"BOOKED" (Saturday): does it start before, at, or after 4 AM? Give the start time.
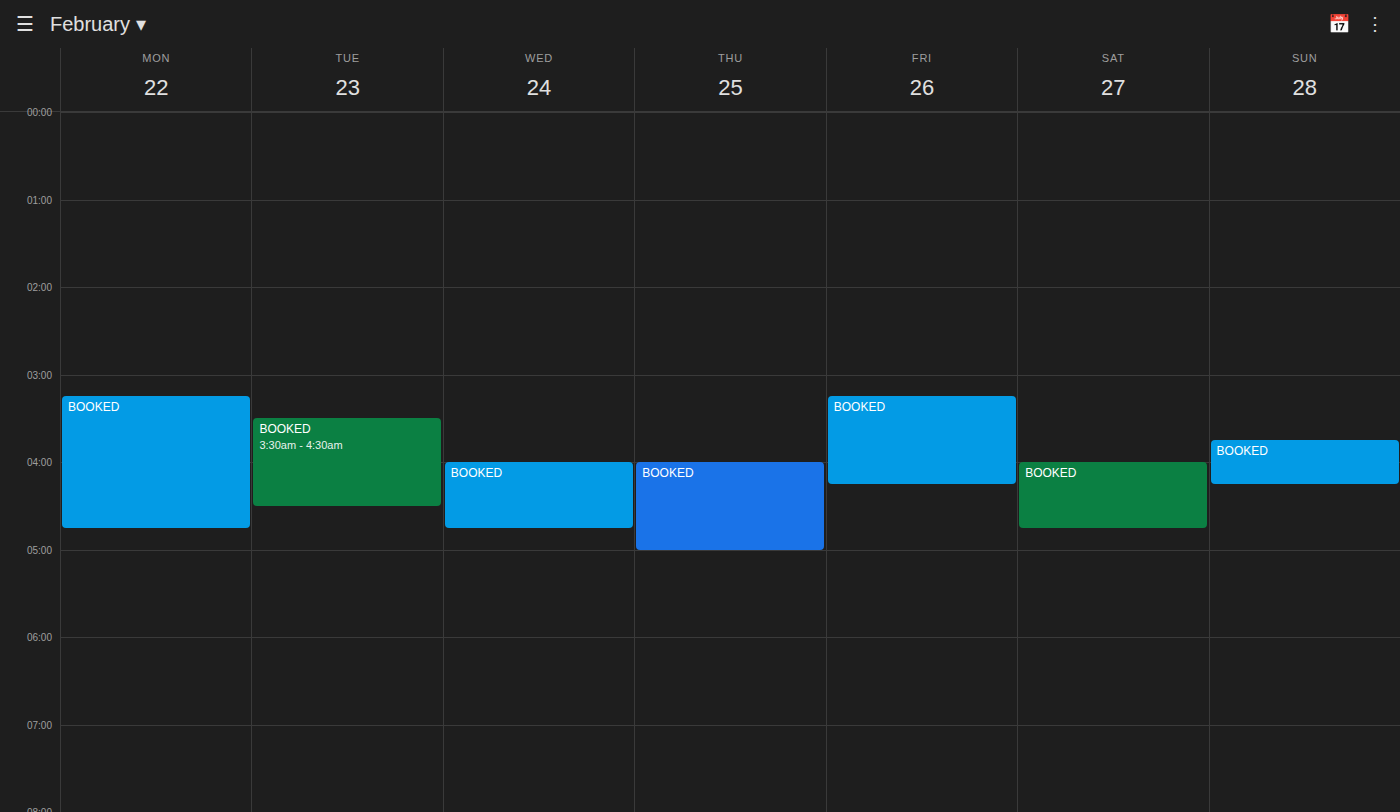
4:00 AM -- exactly at 4 AM, on the 4 AM line.